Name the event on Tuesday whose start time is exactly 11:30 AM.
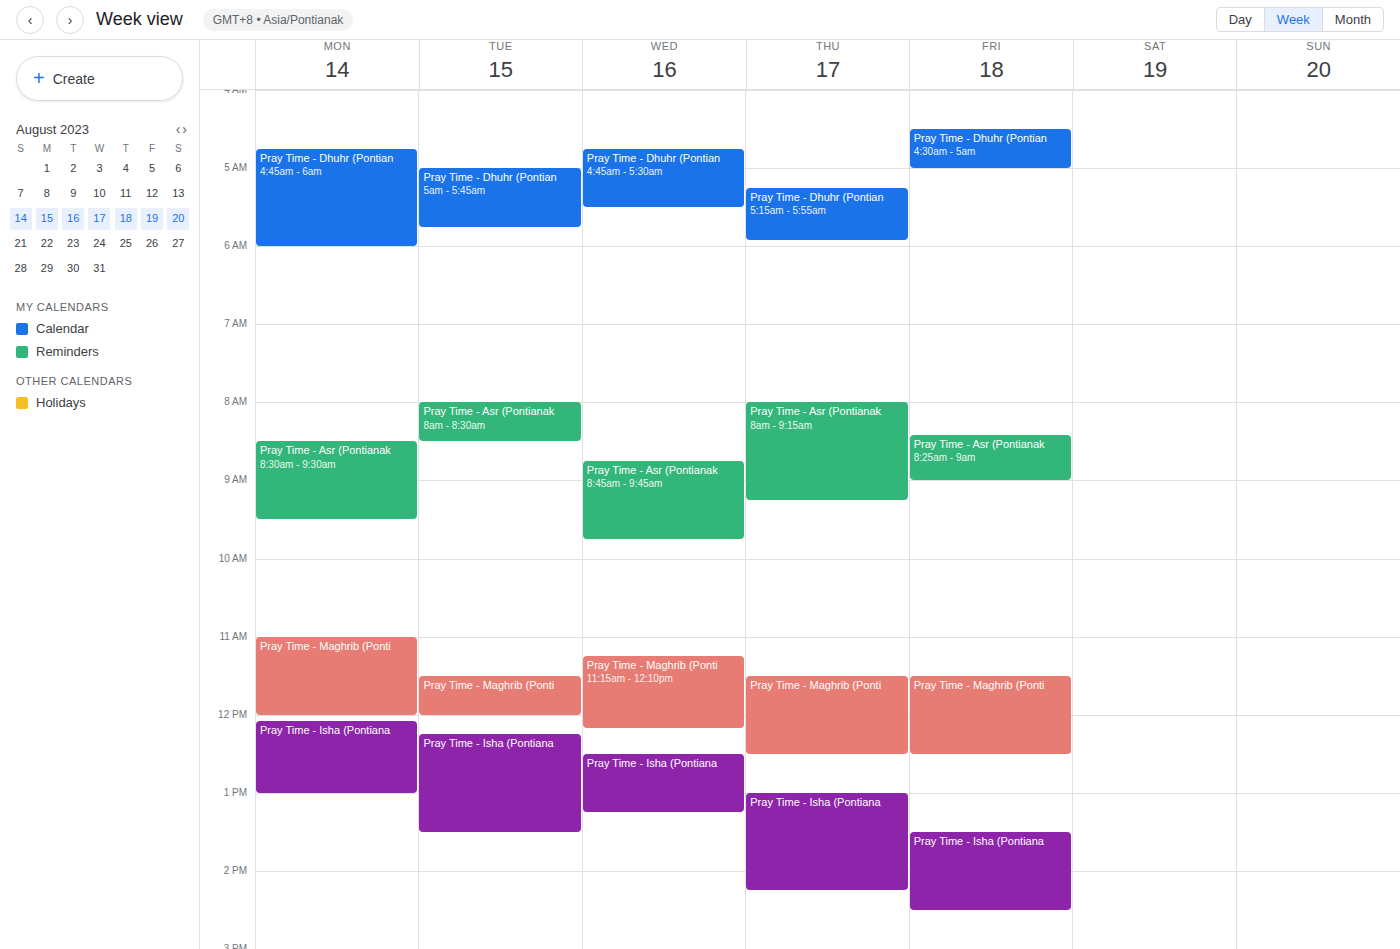
"Pray Time - Maghrib (Ponti"